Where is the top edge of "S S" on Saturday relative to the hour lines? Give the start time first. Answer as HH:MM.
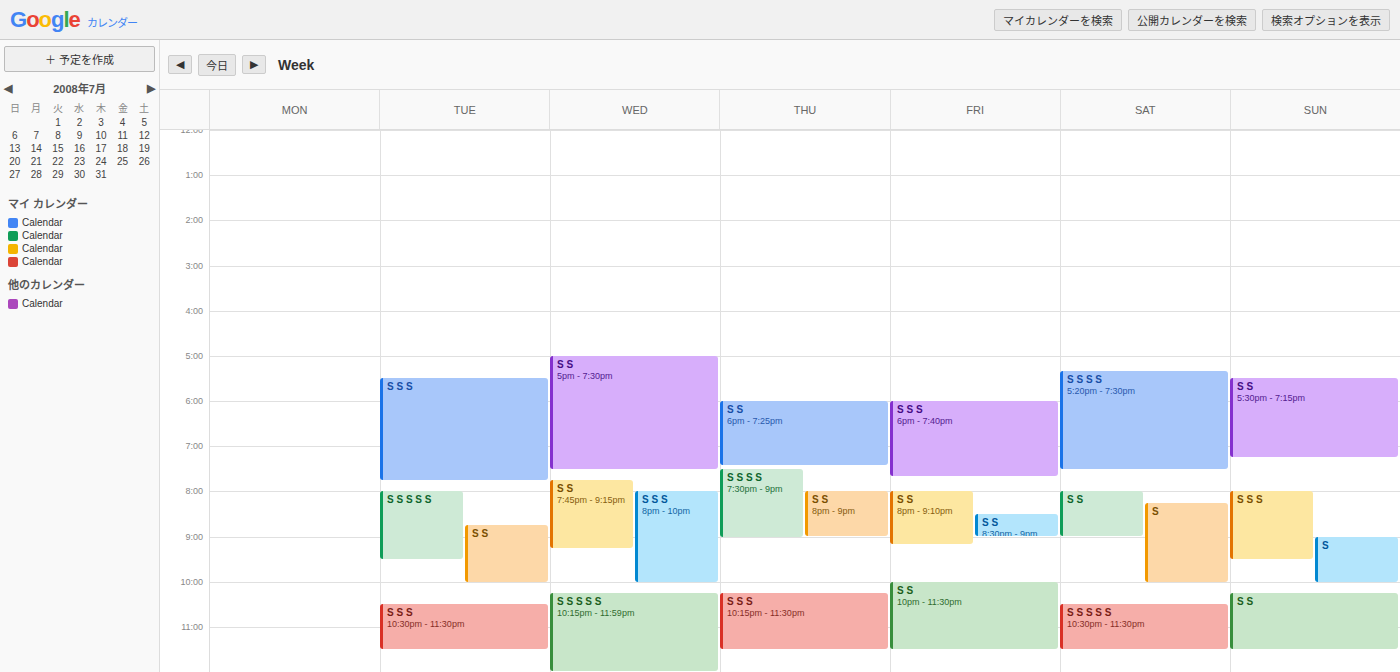
20:00 -- exactly on the 20:00 line.